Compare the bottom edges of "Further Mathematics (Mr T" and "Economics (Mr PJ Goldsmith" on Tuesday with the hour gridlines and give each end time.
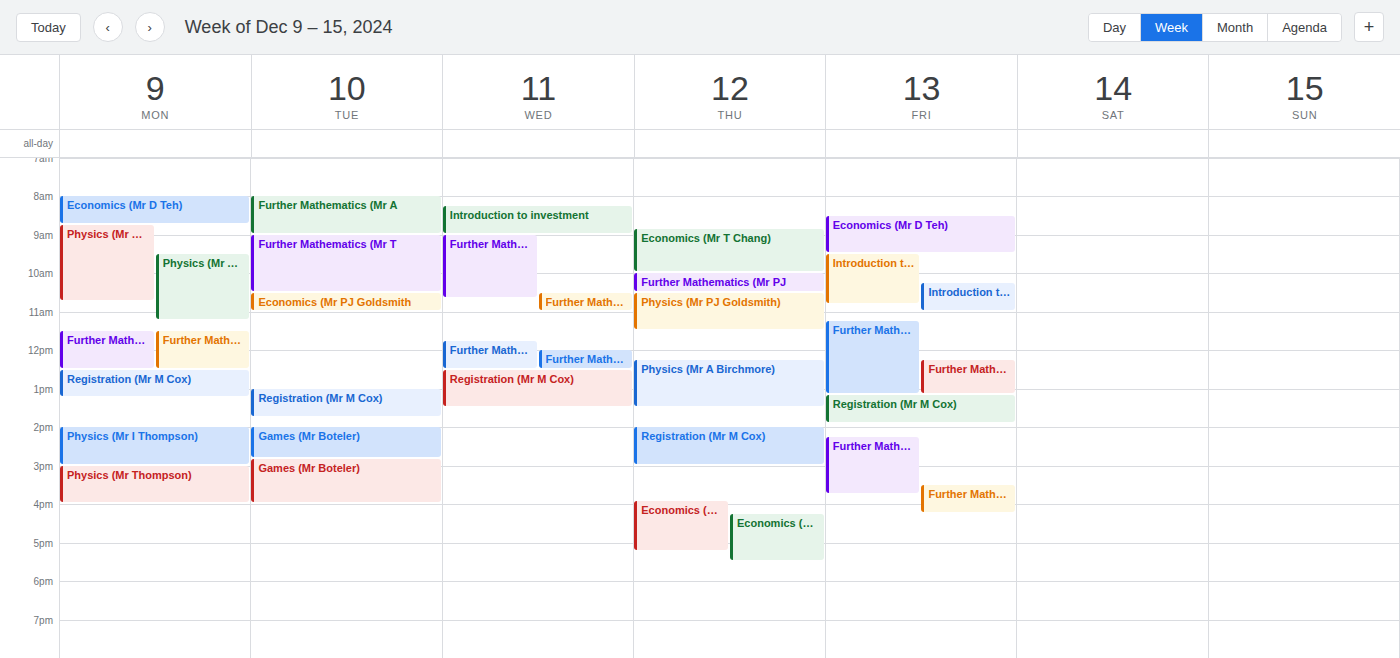
"Further Mathematics (Mr T": 10:30 AM, halfway between the 10 AM and 11 AM lines. "Economics (Mr PJ Goldsmith": 11:00 AM, exactly on the 11 AM line.